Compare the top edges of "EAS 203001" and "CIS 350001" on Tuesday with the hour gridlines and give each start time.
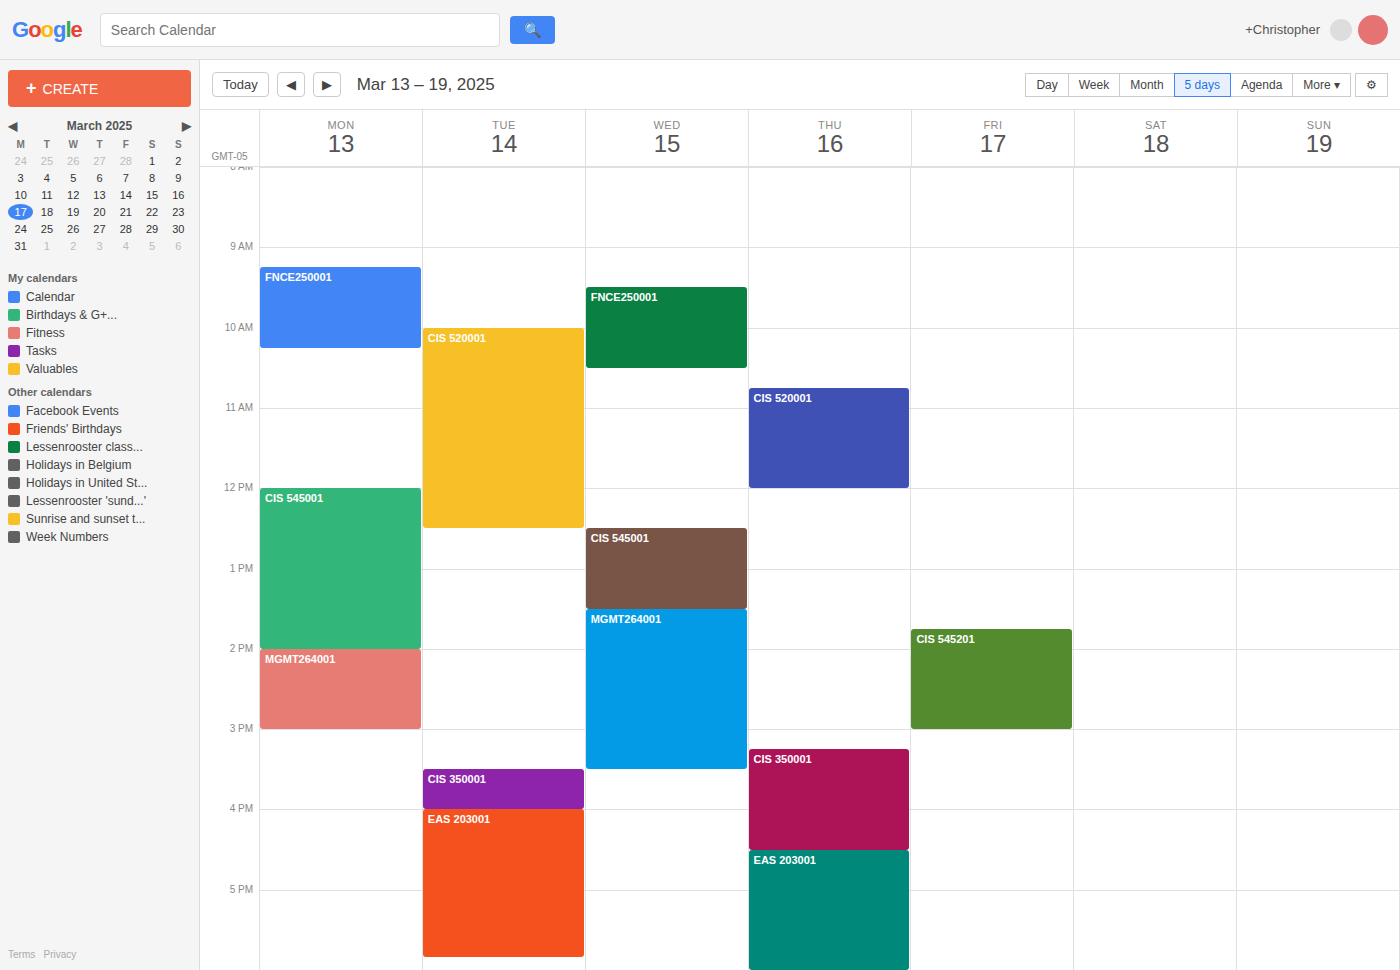
"EAS 203001": 4:00 PM, exactly on the 4 PM line. "CIS 350001": 3:30 PM, halfway between the 3 PM and 4 PM lines.